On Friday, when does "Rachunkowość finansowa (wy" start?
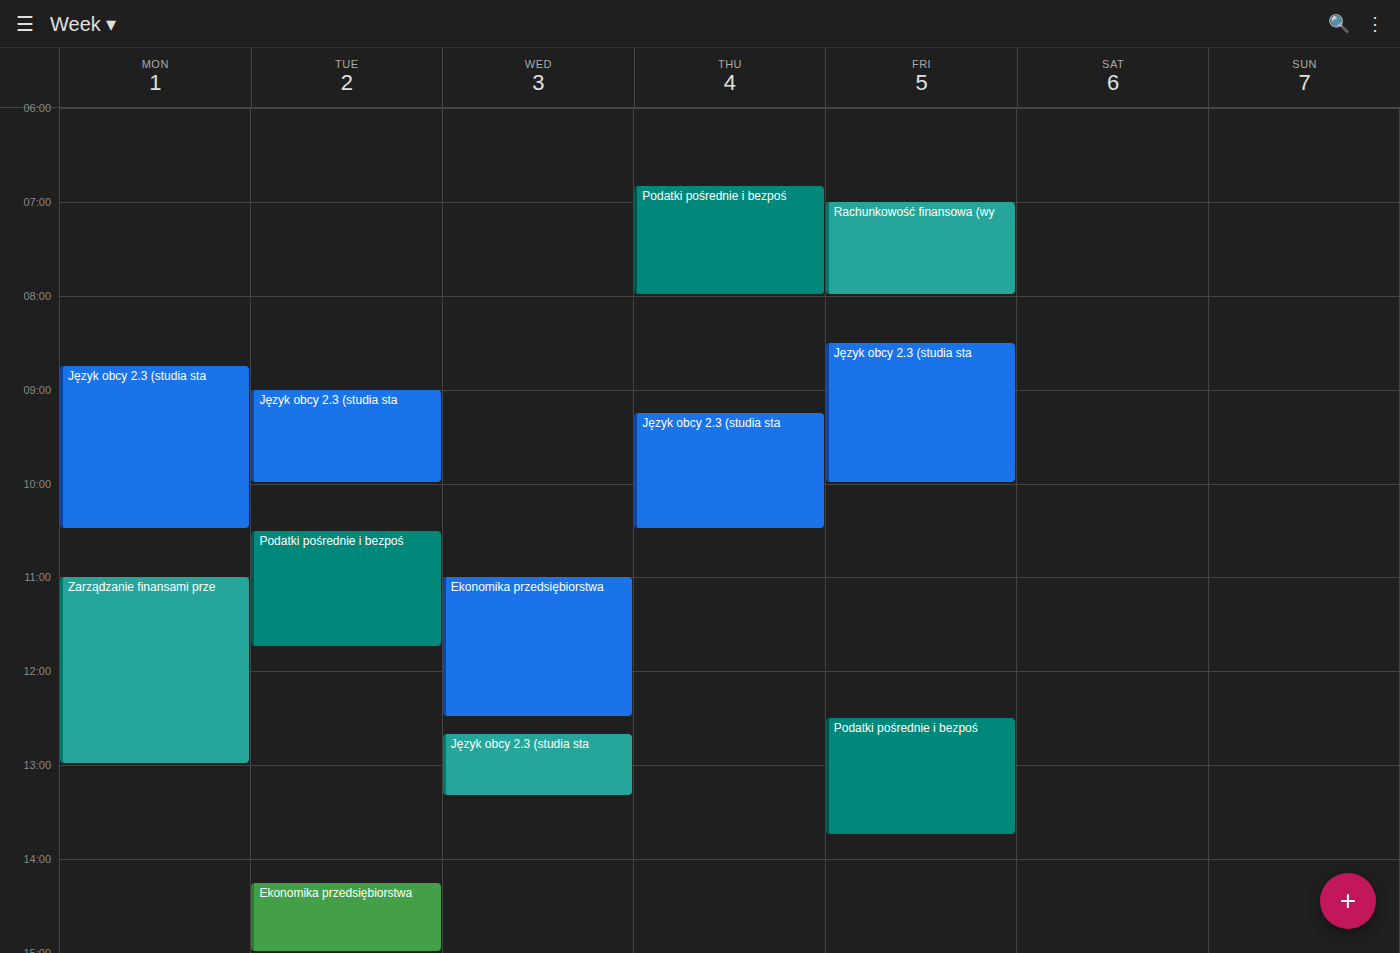
07:00